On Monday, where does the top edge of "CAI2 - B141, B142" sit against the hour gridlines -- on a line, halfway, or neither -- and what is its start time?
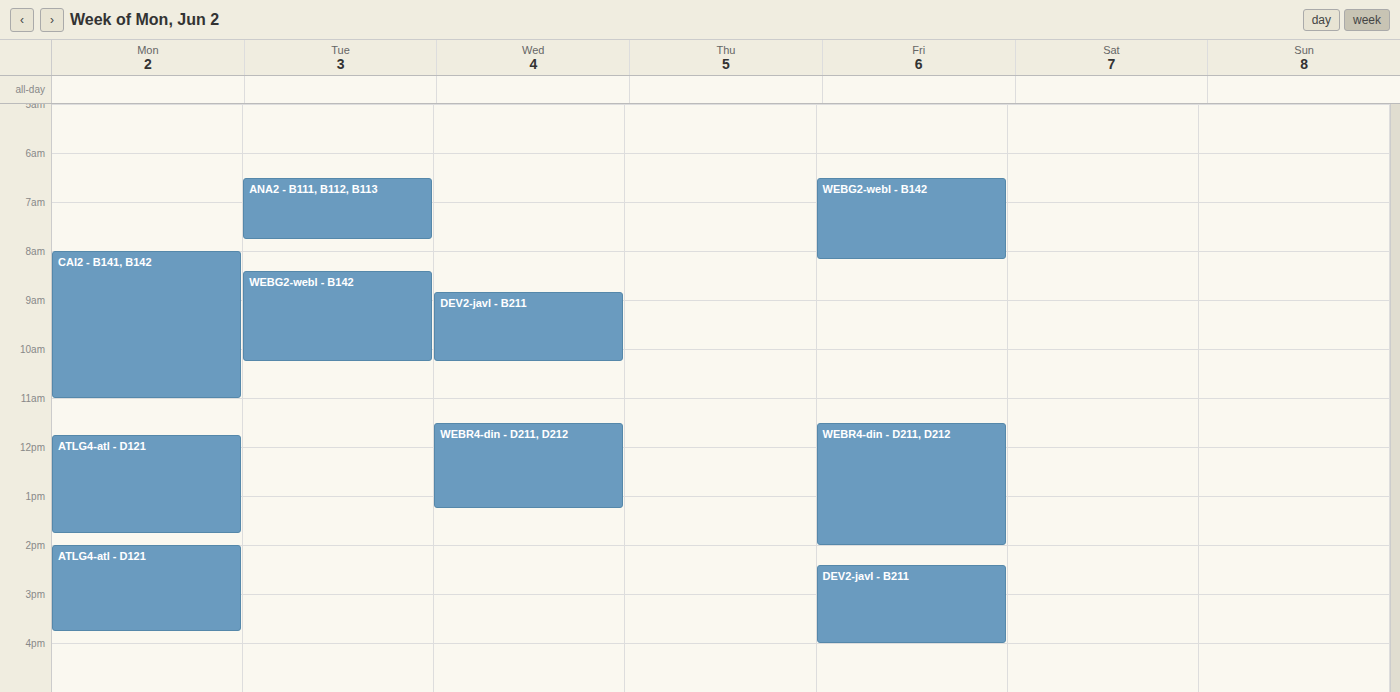
8:00 AM -- exactly on the 8 AM line.